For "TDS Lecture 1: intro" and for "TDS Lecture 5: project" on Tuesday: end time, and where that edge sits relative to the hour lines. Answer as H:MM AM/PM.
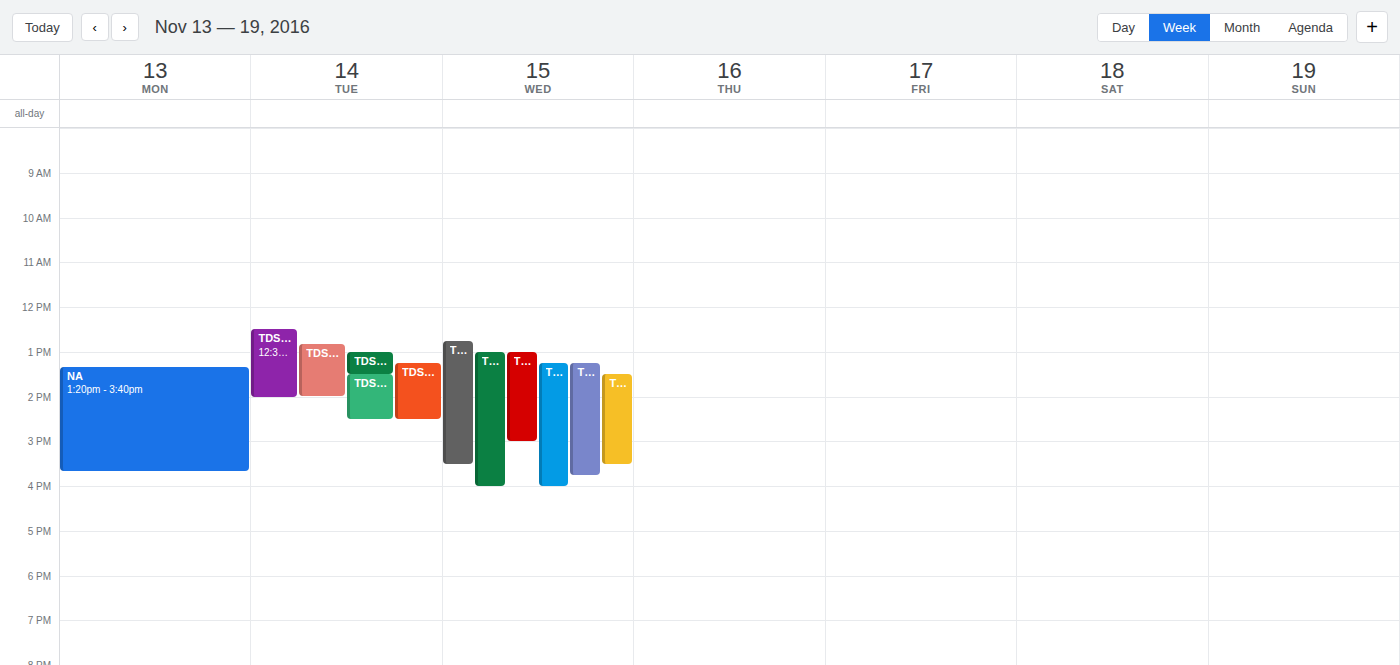
"TDS Lecture 1: intro": 1:30 PM, halfway between the 1 PM and 2 PM lines. "TDS Lecture 5: project": 2:30 PM, halfway between the 2 PM and 3 PM lines.